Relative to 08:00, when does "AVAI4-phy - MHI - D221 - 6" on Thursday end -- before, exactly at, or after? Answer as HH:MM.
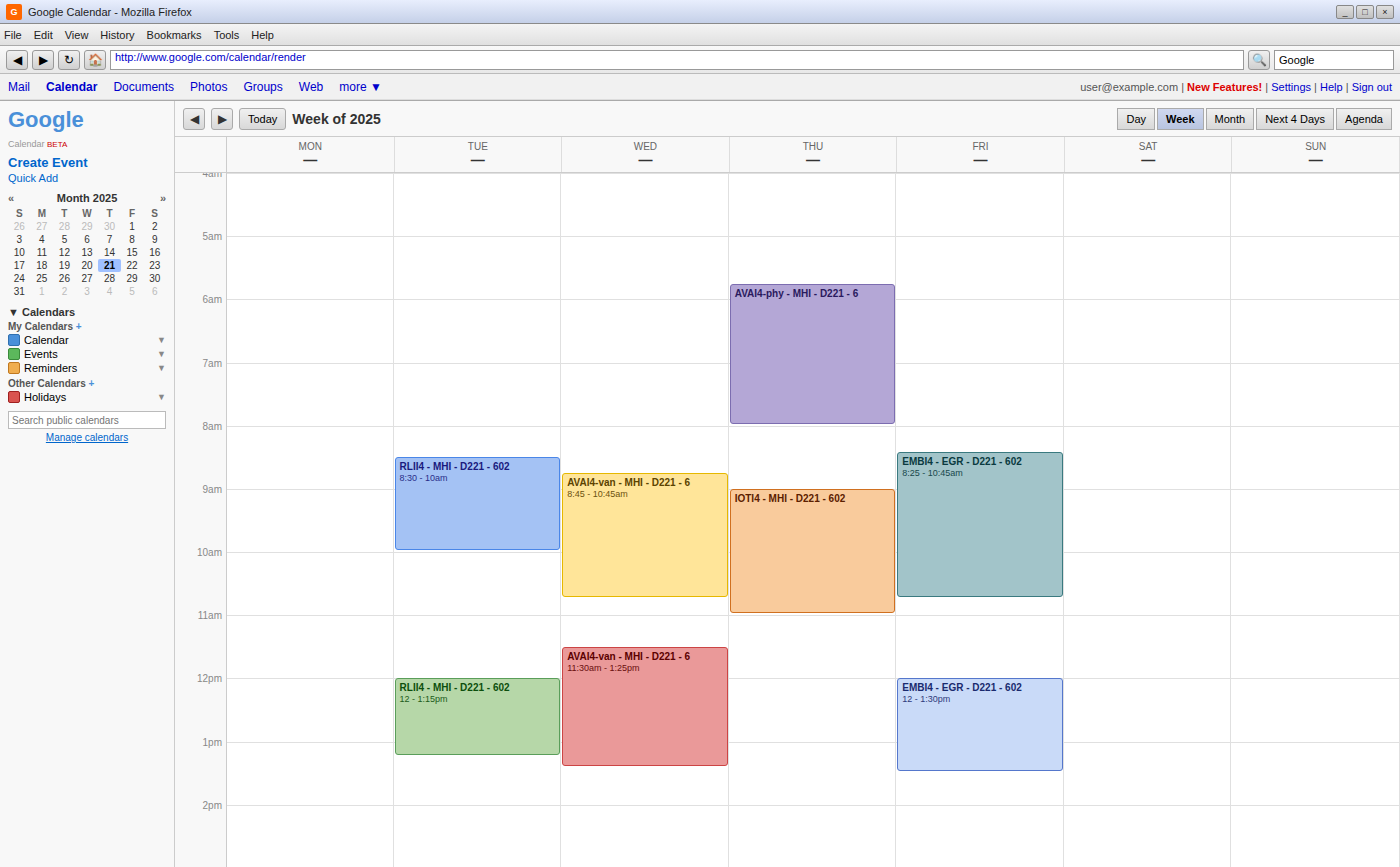
08:00 -- exactly at 08:00, on the 08:00 line.